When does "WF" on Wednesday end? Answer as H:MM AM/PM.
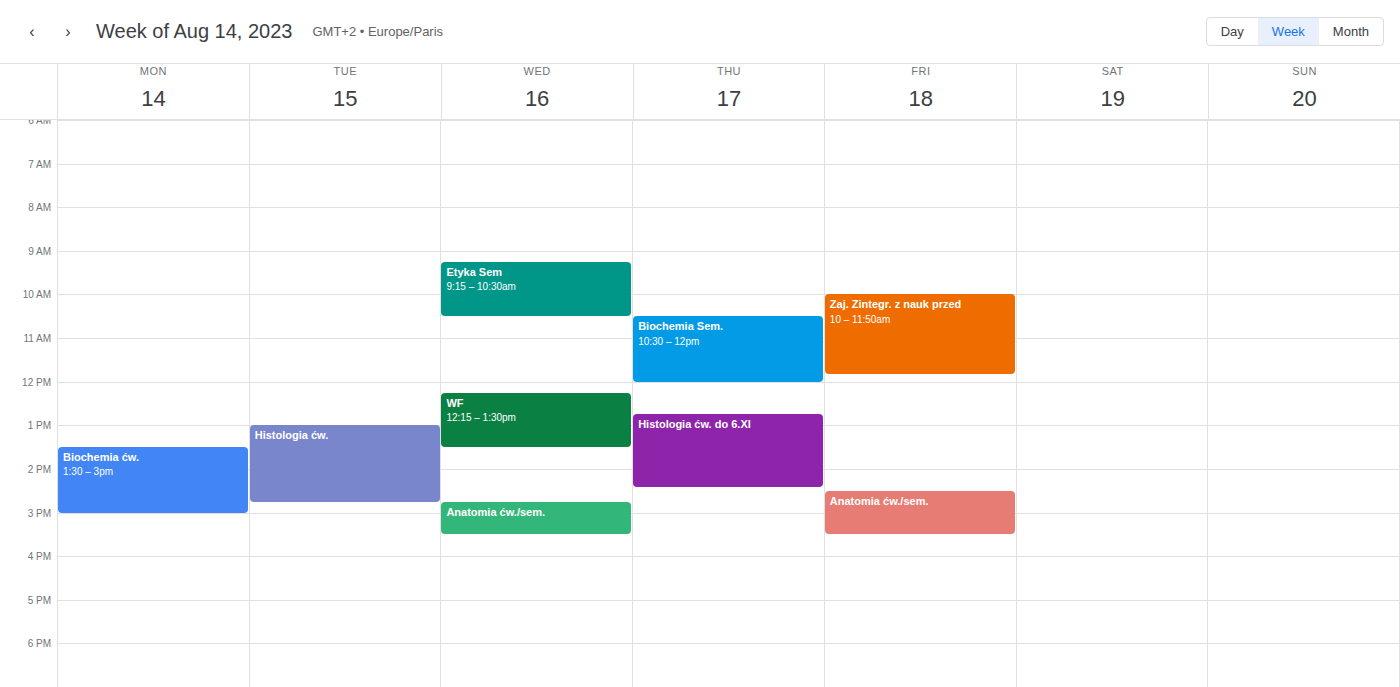
1:30 PM